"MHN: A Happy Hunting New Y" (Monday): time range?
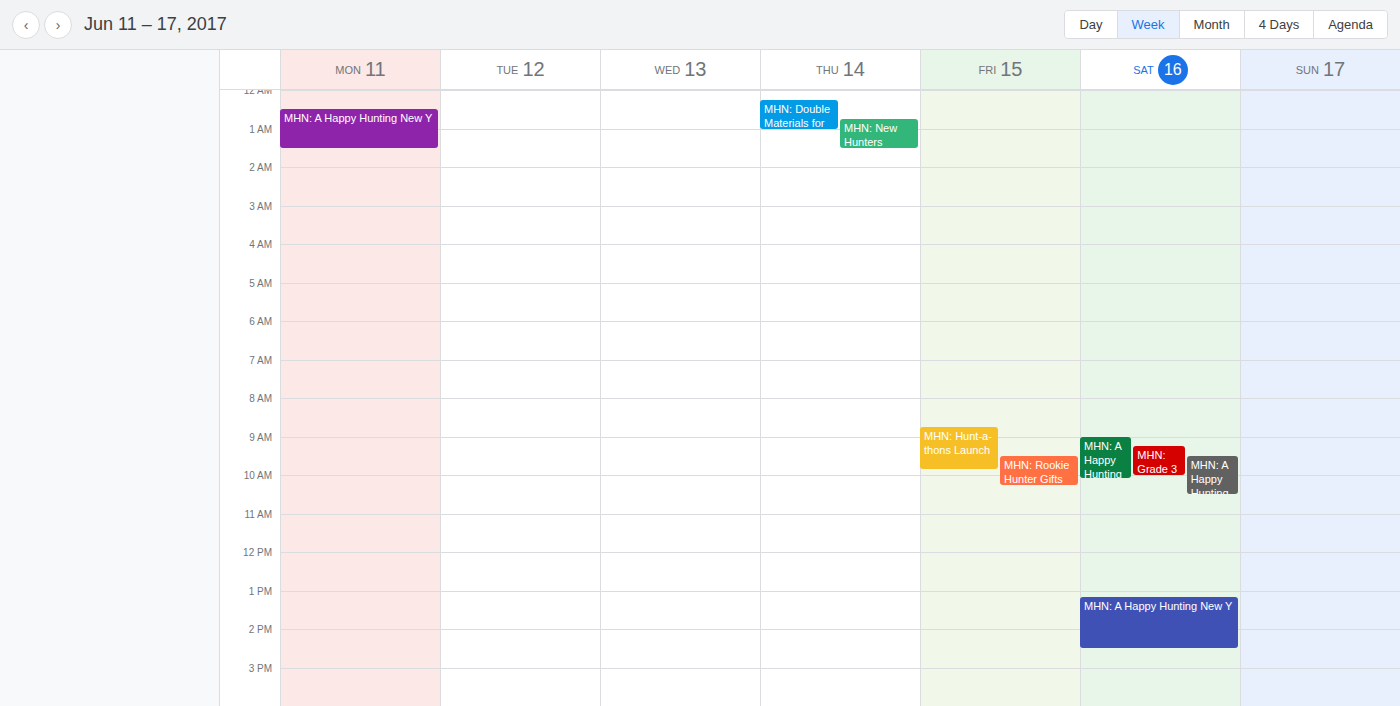
12:30 AM to 1:30 AM